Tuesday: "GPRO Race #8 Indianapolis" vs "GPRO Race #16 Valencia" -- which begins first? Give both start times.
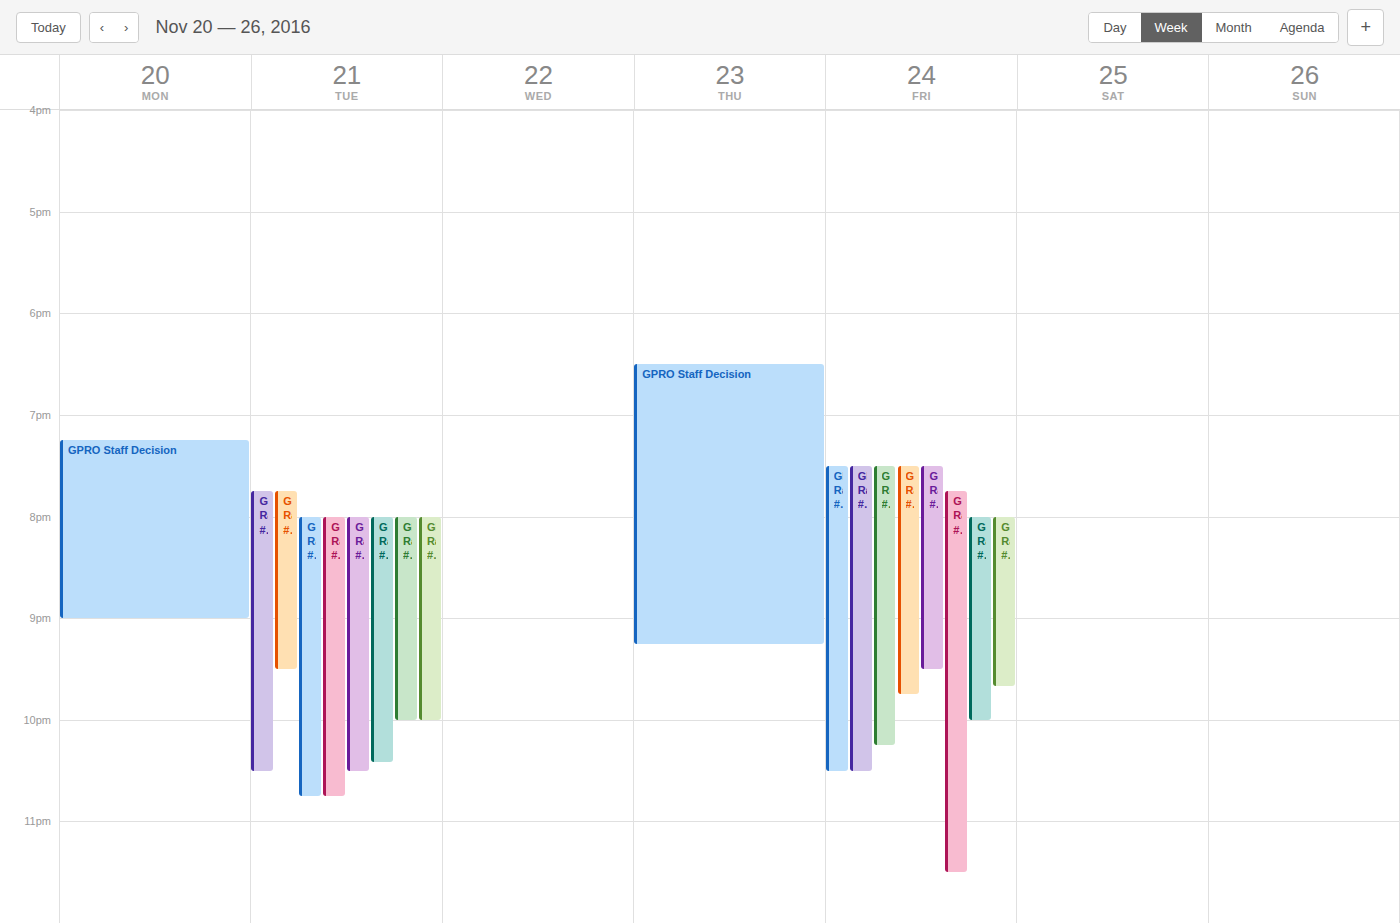
"GPRO Race #8 Indianapolis" 7:45 PM; "GPRO Race #16 Valencia" 8:00 PM.